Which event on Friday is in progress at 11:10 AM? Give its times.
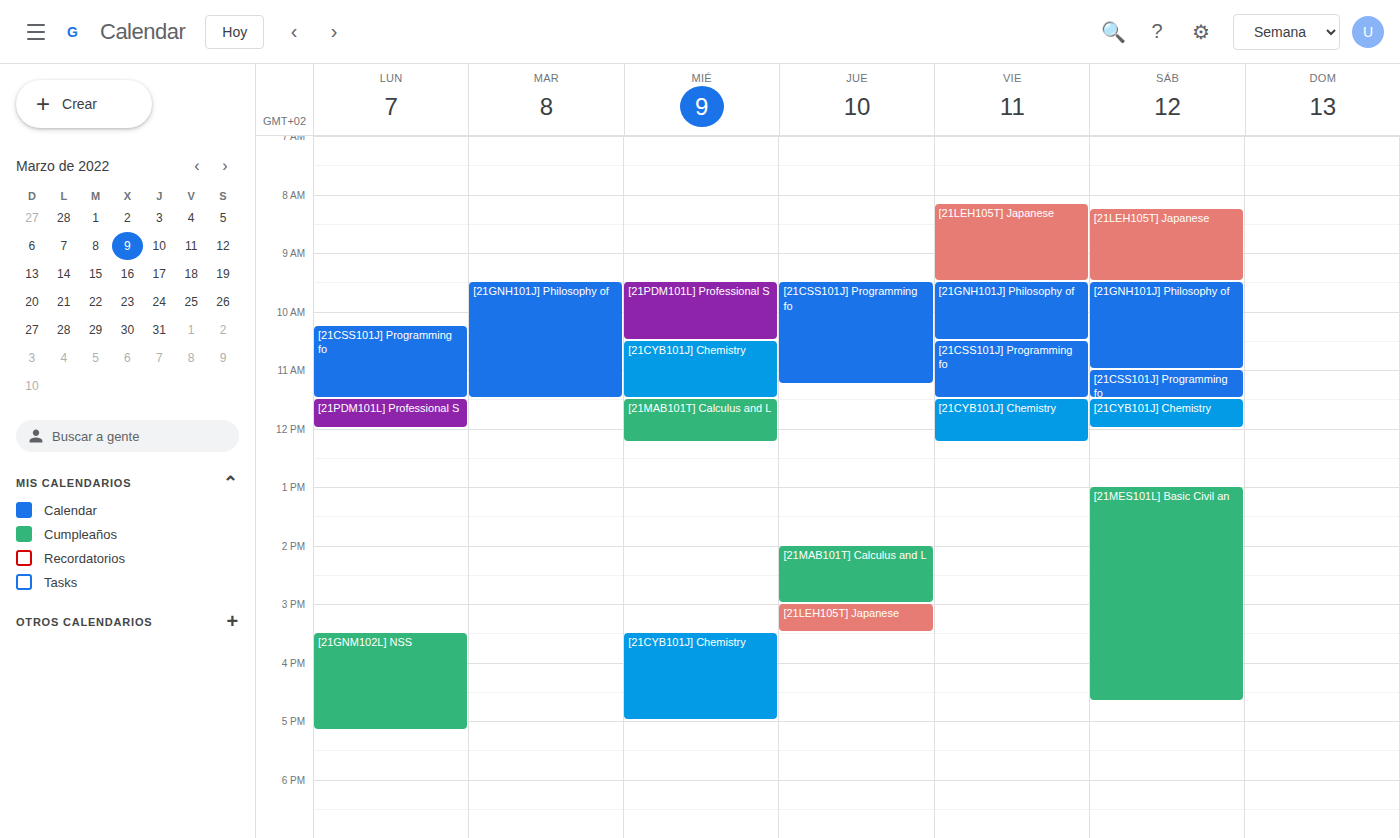
"[21CSS101J] Programming fo", 10:30 AM to 11:30 AM